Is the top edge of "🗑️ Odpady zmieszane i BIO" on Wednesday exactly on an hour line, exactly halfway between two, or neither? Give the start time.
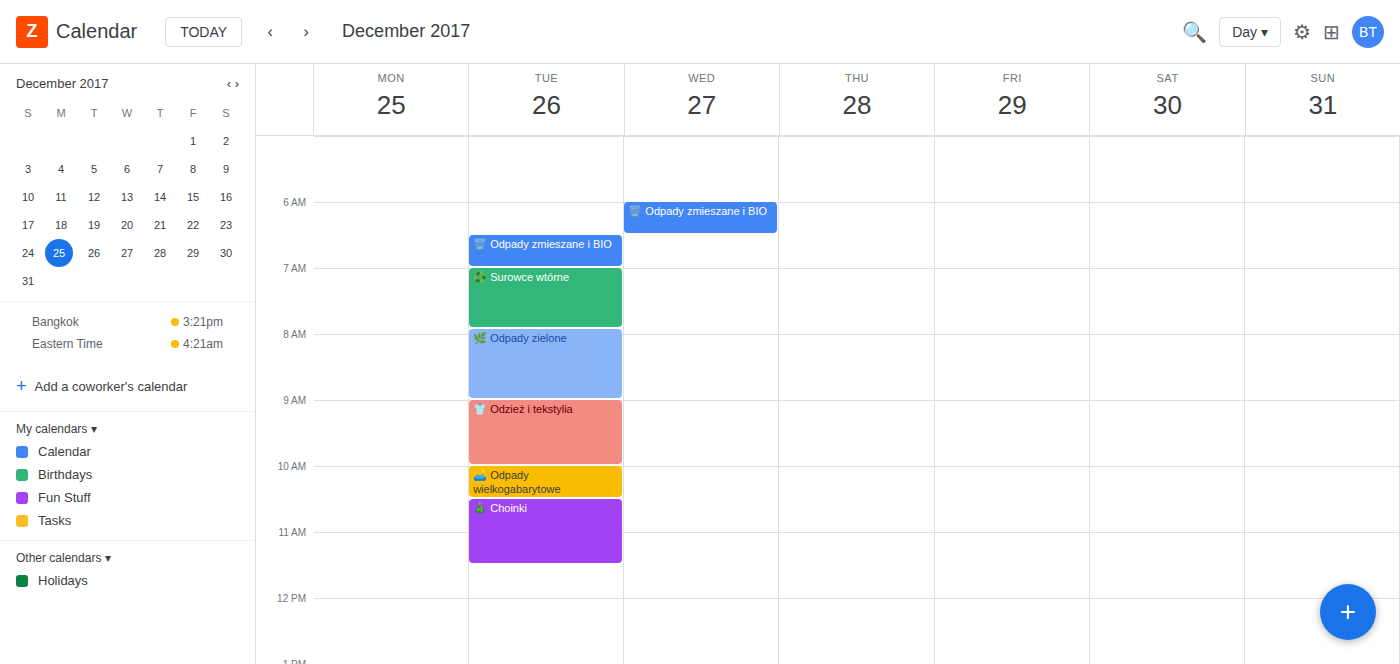
6:00 AM -- exactly on the 6 AM line.